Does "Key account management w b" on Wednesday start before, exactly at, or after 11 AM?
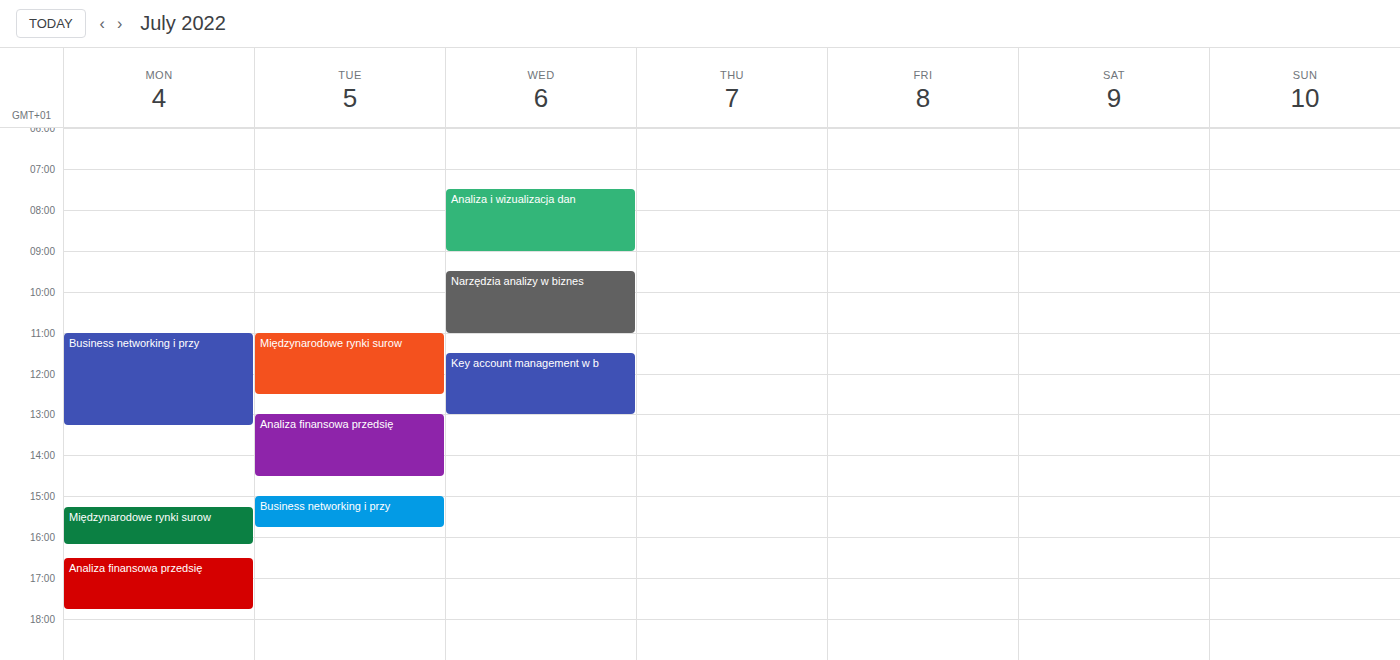
11:30 AM -- after 11 AM, 30 minutes below the 11 AM line.